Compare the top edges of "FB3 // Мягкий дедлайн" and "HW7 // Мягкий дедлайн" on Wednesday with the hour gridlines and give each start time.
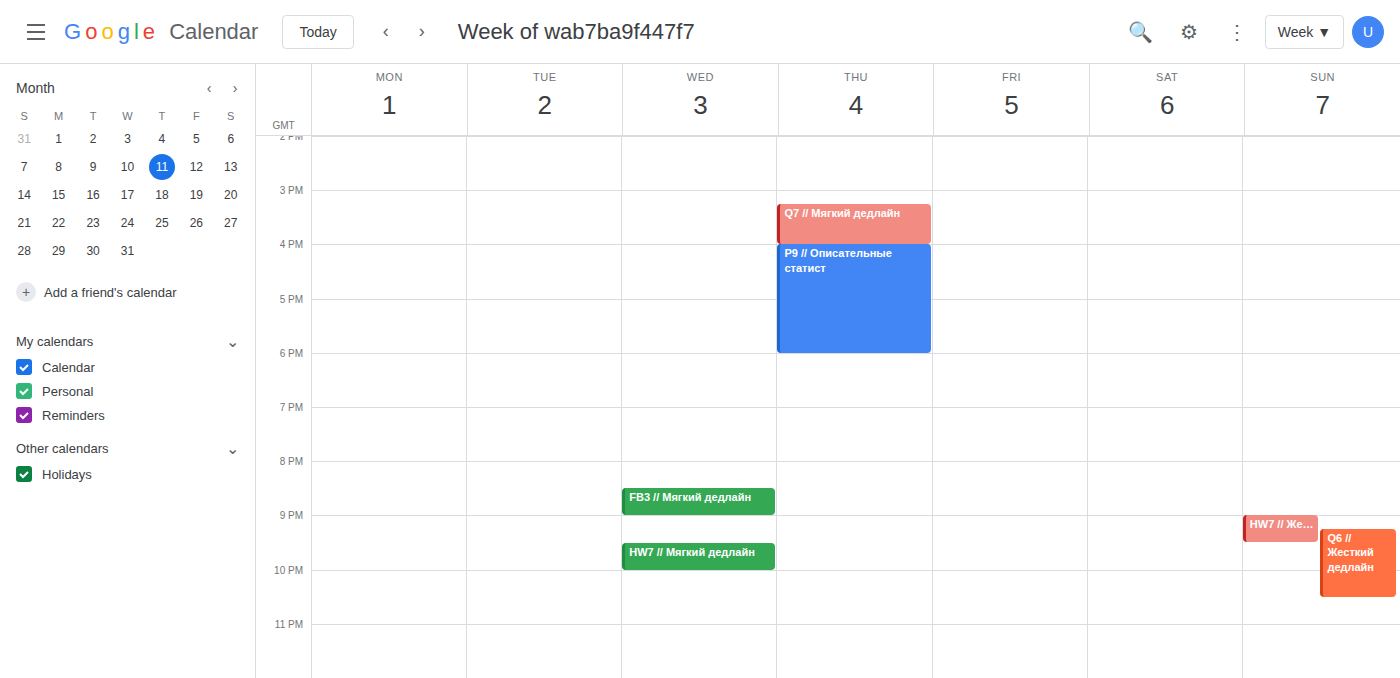
"FB3 // Мягкий дедлайн": 8:30 PM, halfway between the 8 PM and 9 PM lines. "HW7 // Мягкий дедлайн": 9:30 PM, halfway between the 9 PM and 10 PM lines.